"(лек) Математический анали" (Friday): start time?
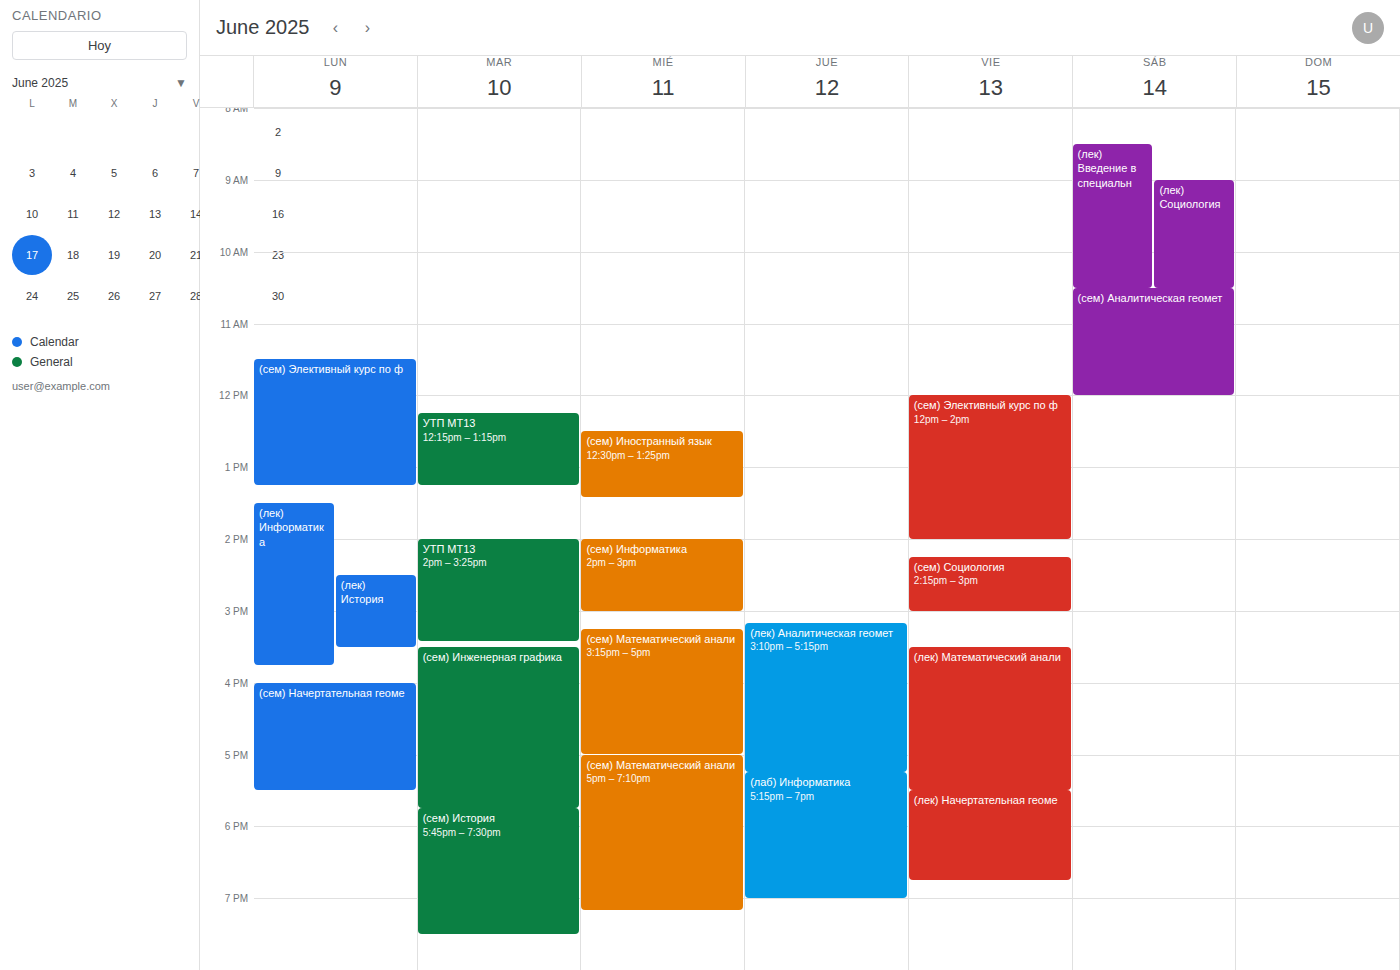
3:30 PM